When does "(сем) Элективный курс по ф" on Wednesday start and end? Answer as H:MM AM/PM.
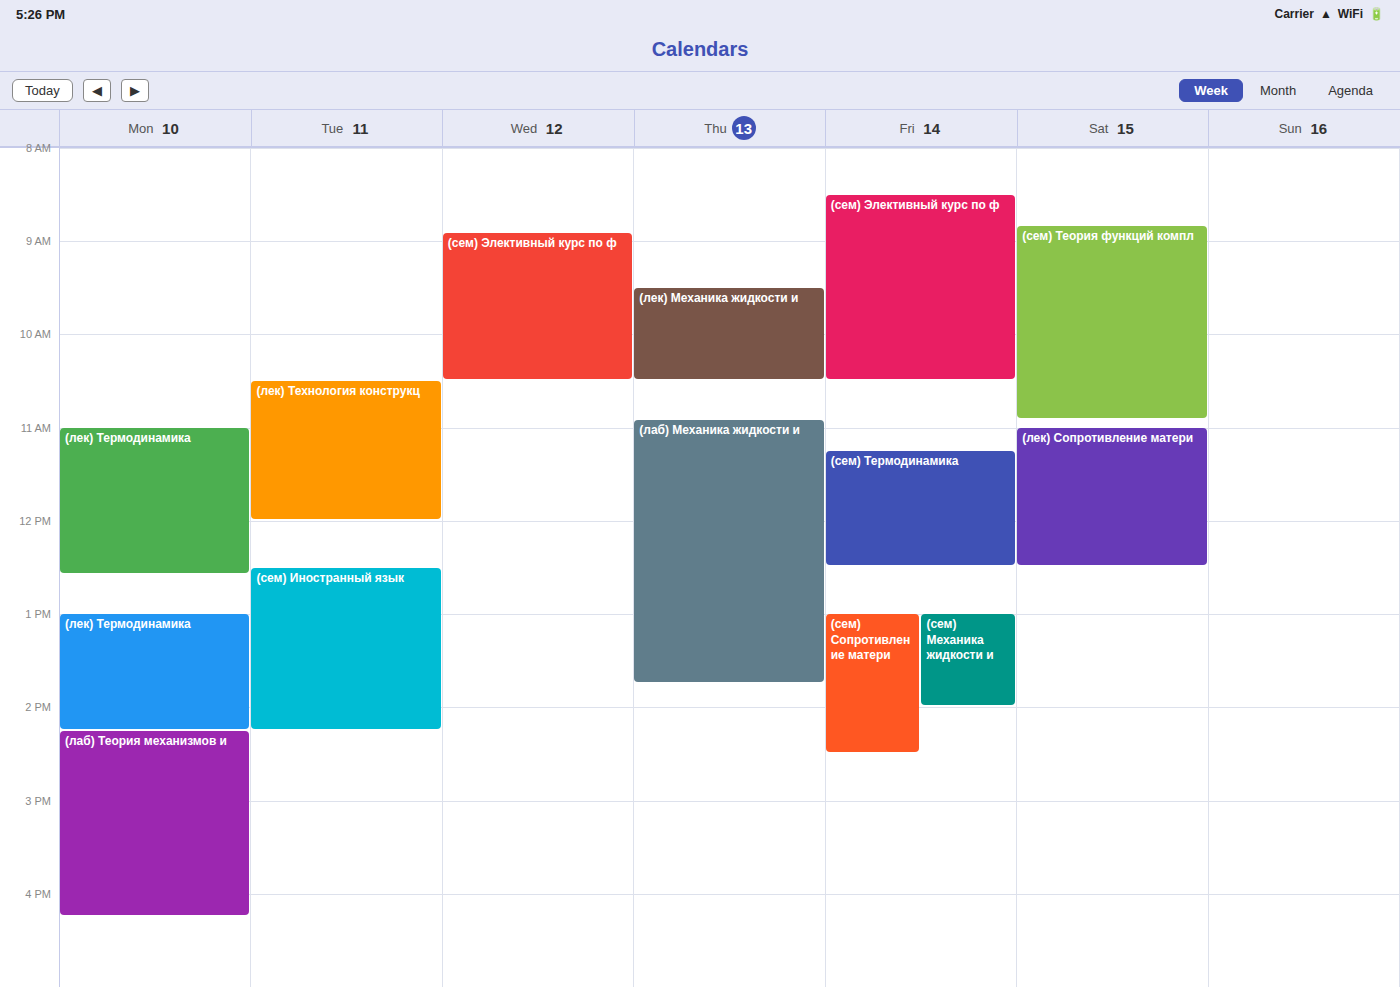
8:55 AM to 10:30 AM